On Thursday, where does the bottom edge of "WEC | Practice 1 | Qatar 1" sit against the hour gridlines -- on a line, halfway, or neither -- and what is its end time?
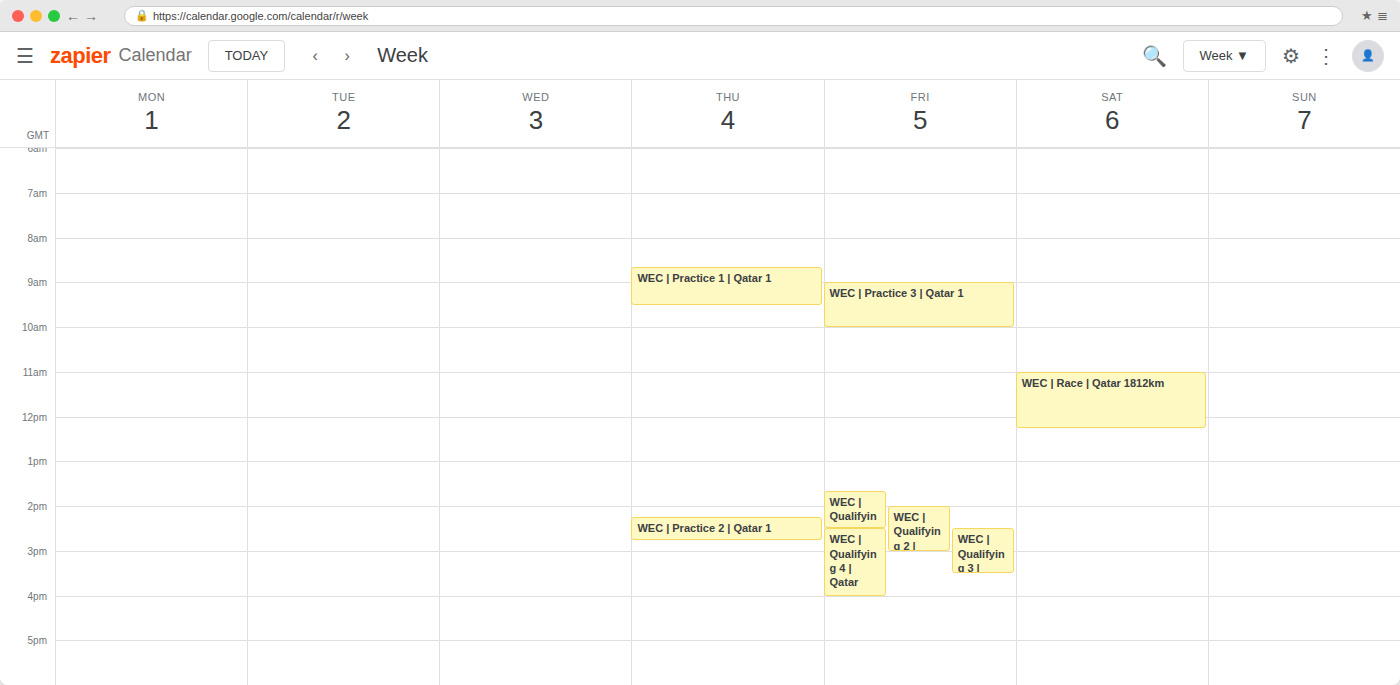
9:30 AM -- halfway between the 9 AM and 10 AM lines.